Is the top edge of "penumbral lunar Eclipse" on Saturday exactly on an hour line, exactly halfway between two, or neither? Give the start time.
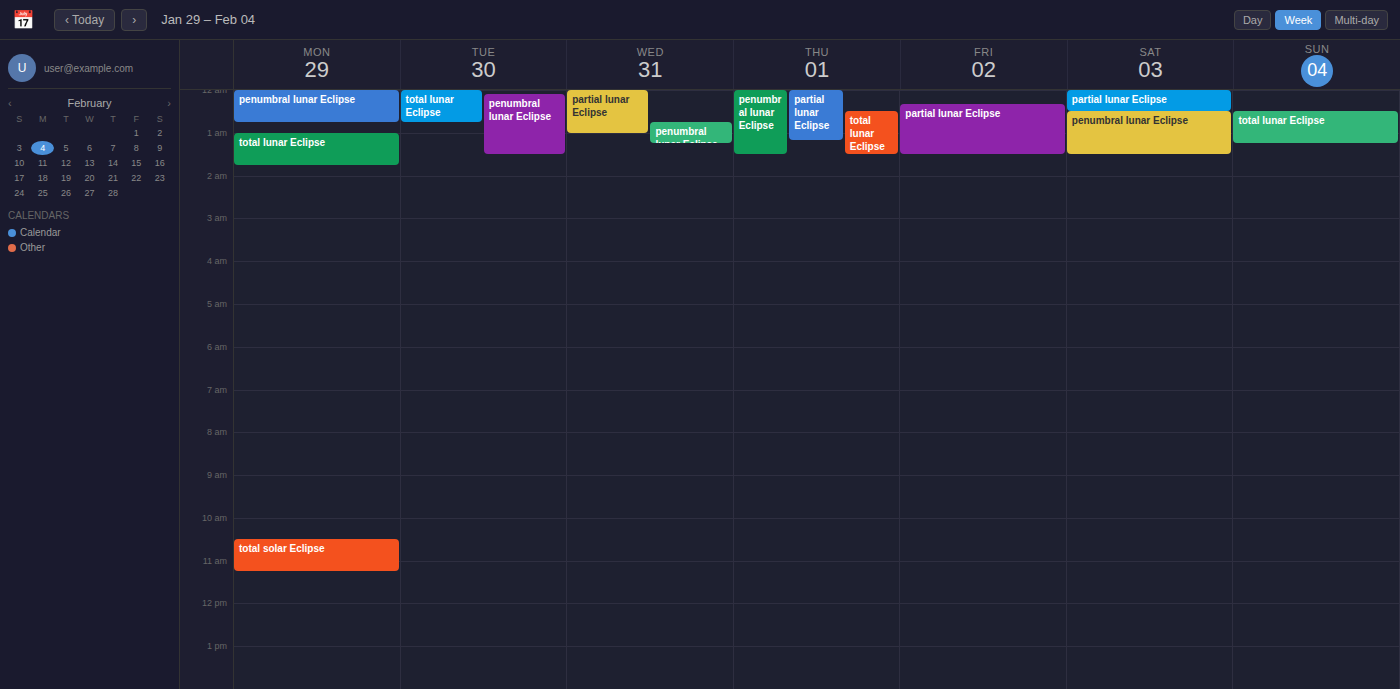
12:30 AM -- halfway between the 12 AM and 1 AM lines.